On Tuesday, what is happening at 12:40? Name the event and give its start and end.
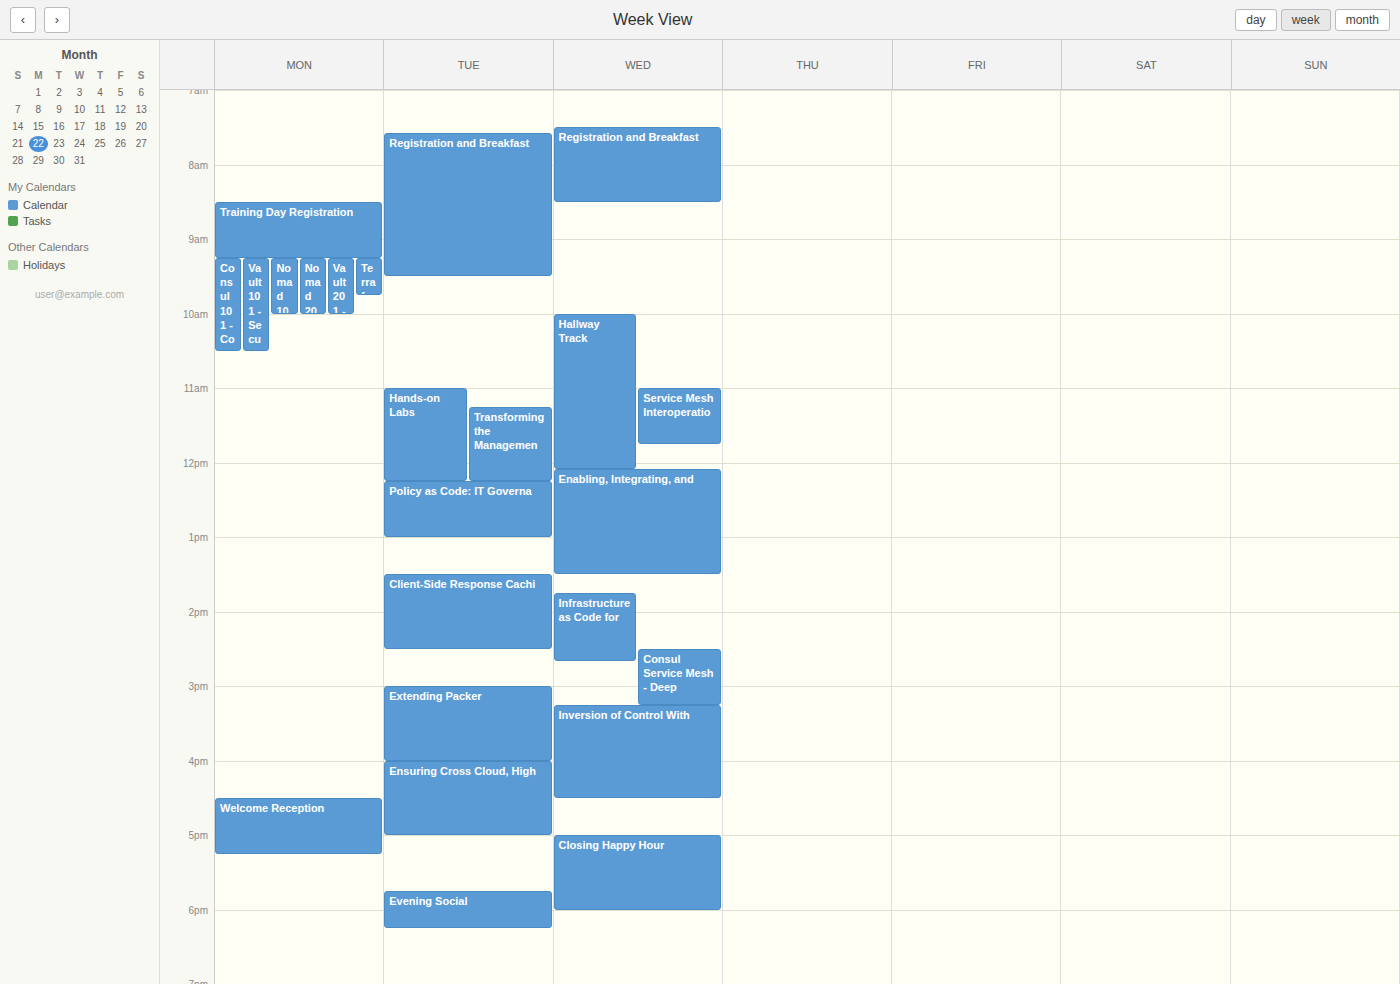
"Policy as Code: IT Governa", 12:15 to 13:00